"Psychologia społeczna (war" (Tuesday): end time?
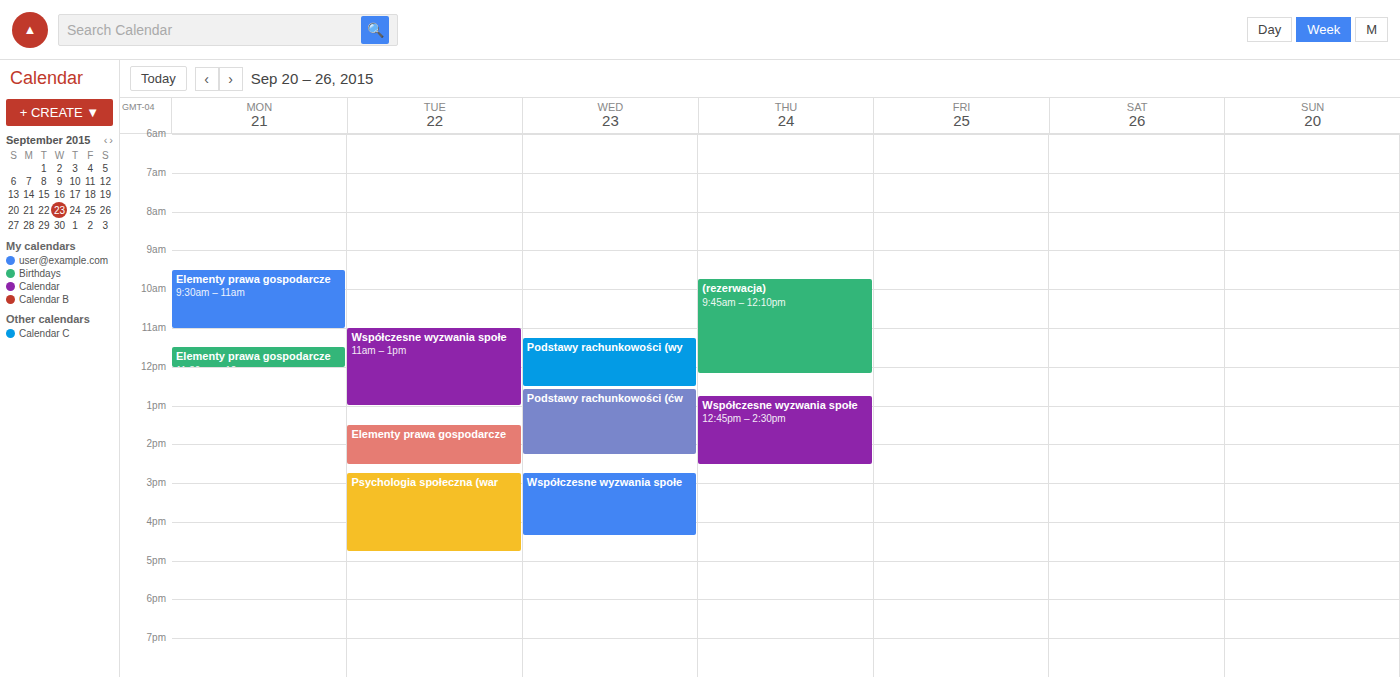
4:45 PM